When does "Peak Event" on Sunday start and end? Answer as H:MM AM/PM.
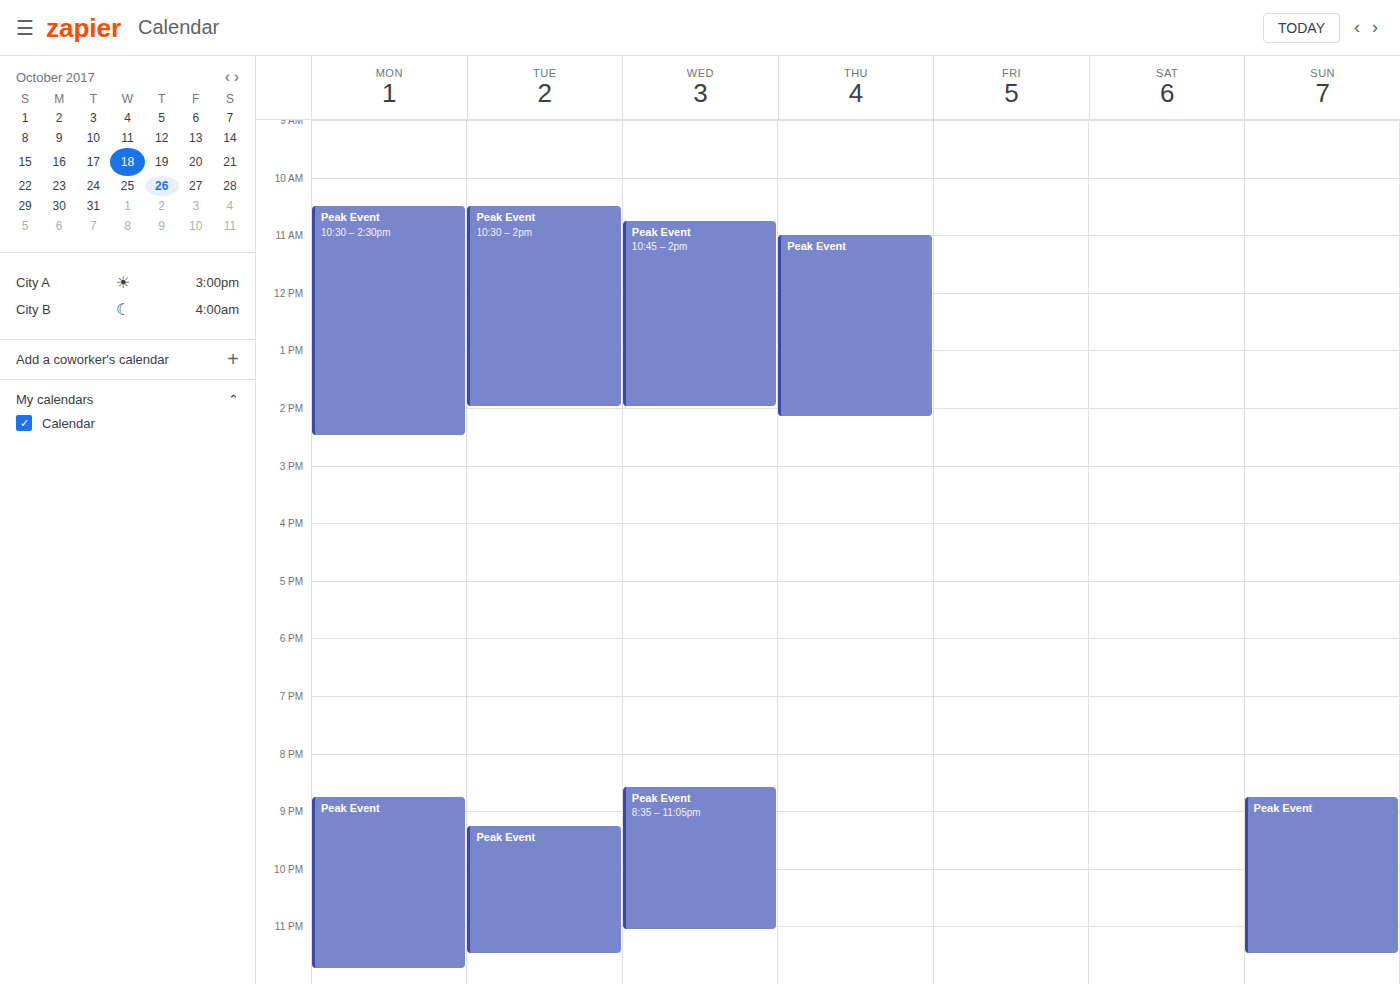
8:45 PM to 11:30 PM